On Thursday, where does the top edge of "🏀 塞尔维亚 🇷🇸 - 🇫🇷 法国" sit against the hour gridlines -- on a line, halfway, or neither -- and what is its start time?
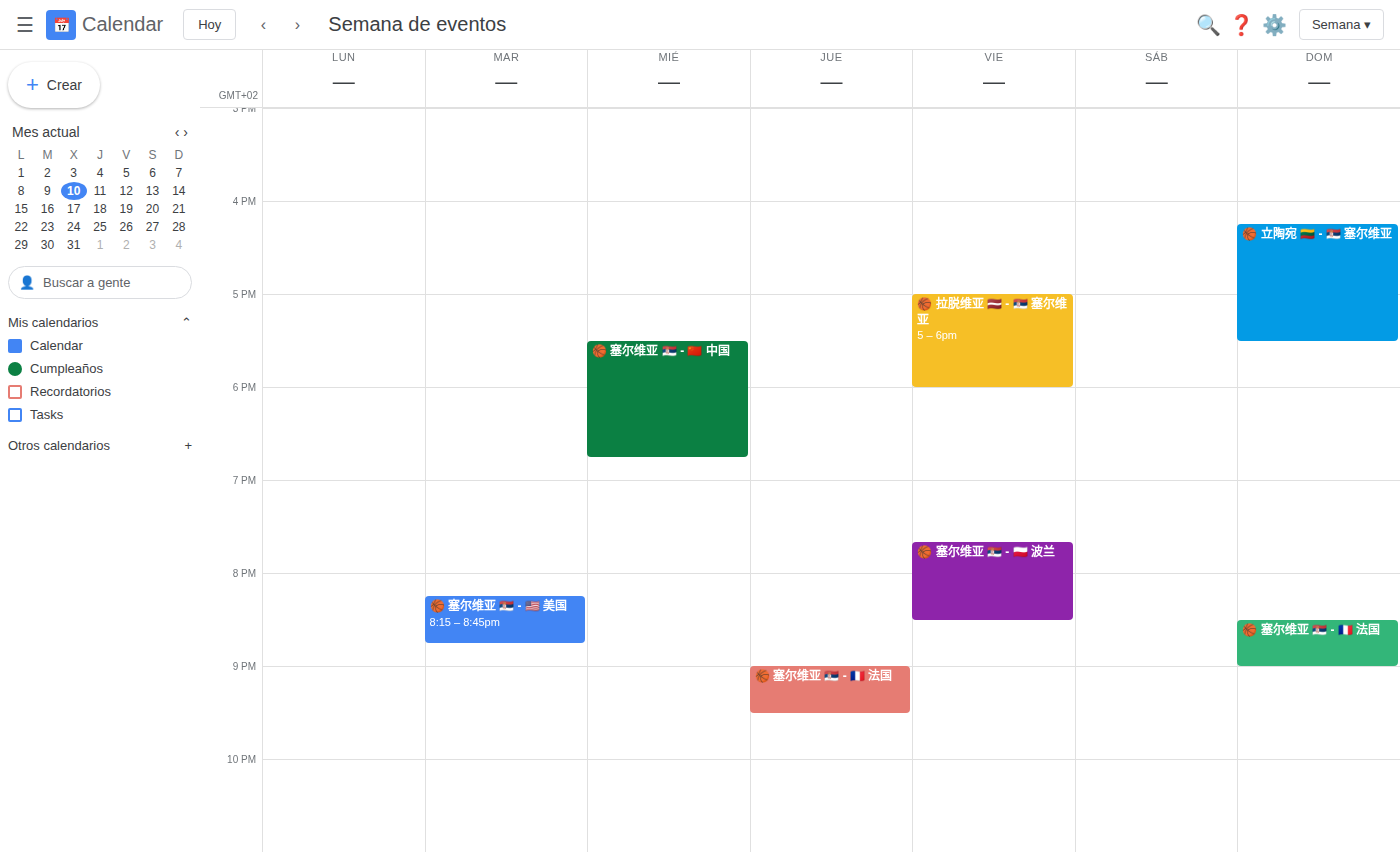
9:00 PM -- exactly on the 9 PM line.